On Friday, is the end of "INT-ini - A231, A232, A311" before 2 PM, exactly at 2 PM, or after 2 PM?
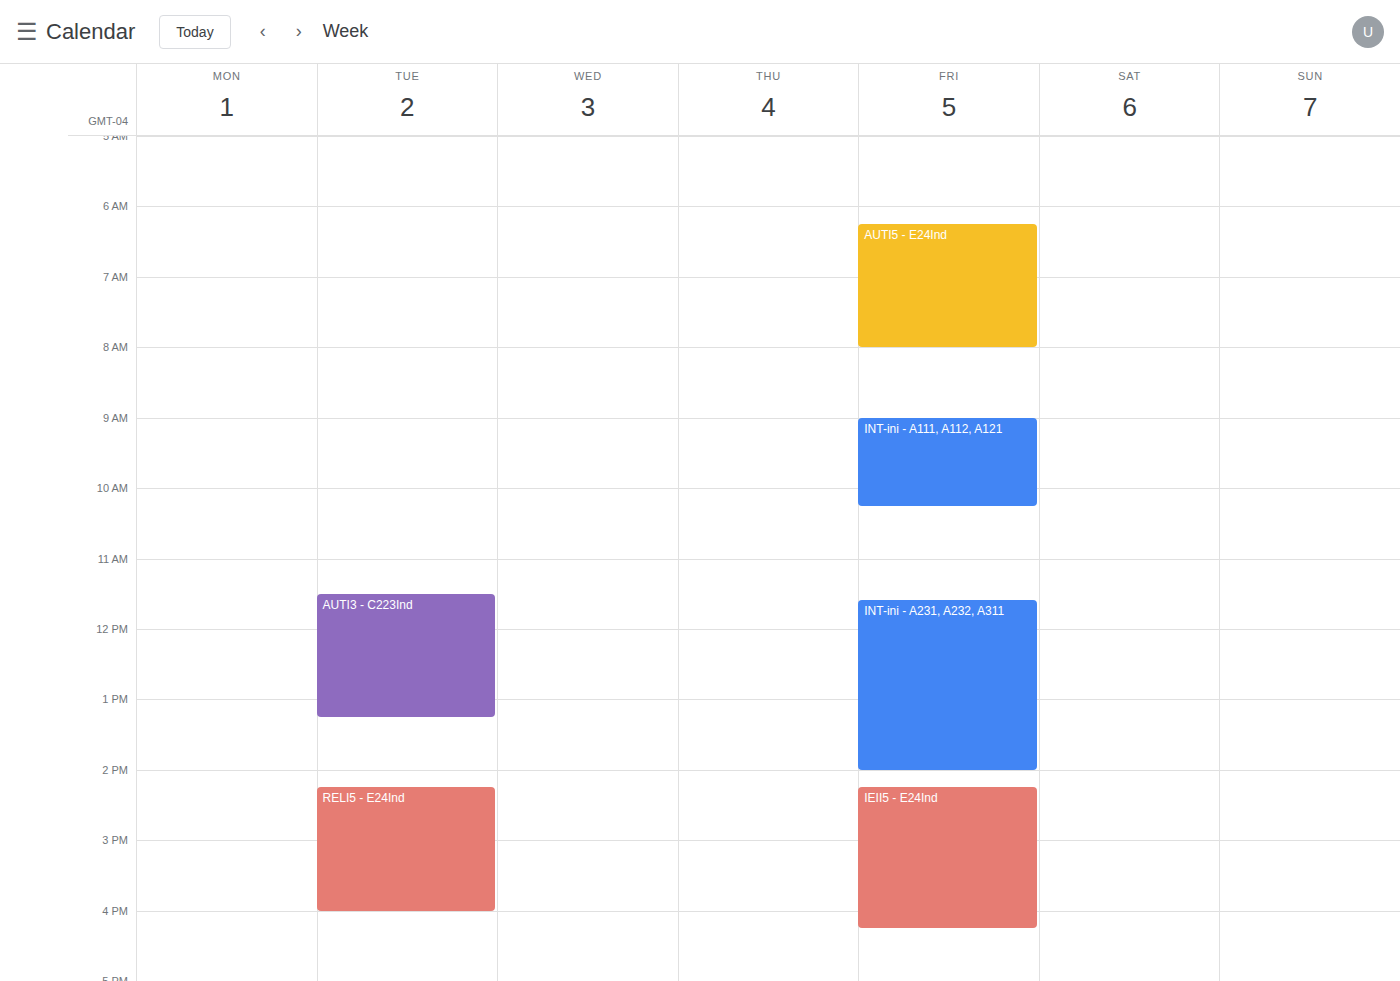
2:00 PM -- exactly at 2 PM, on the 2 PM line.